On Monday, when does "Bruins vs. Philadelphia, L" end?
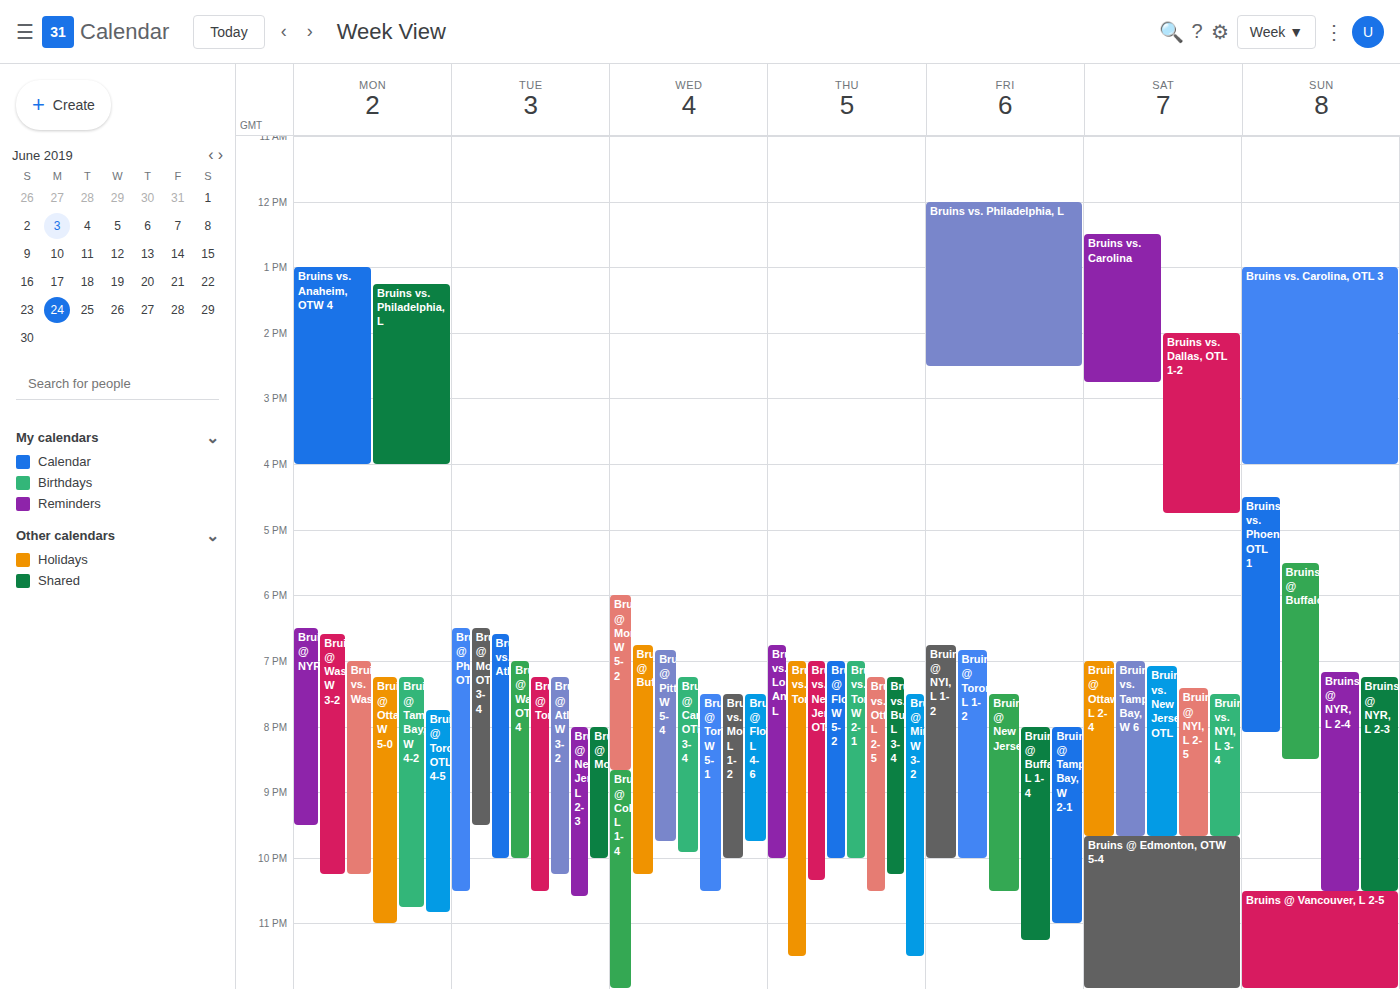
4:00 PM